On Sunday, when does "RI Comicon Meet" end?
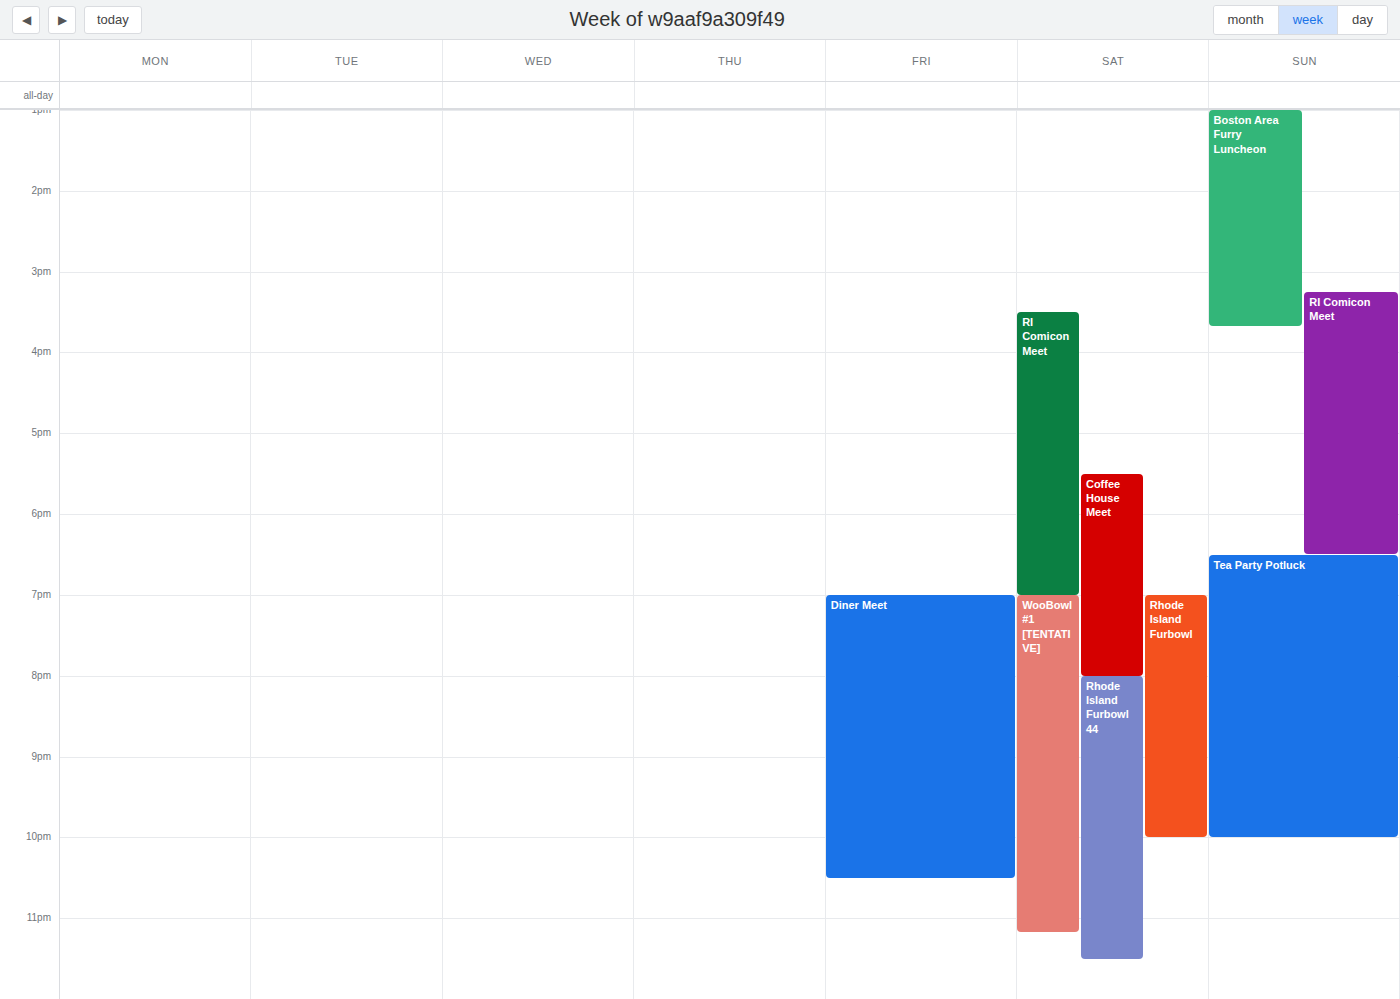
6:30 PM